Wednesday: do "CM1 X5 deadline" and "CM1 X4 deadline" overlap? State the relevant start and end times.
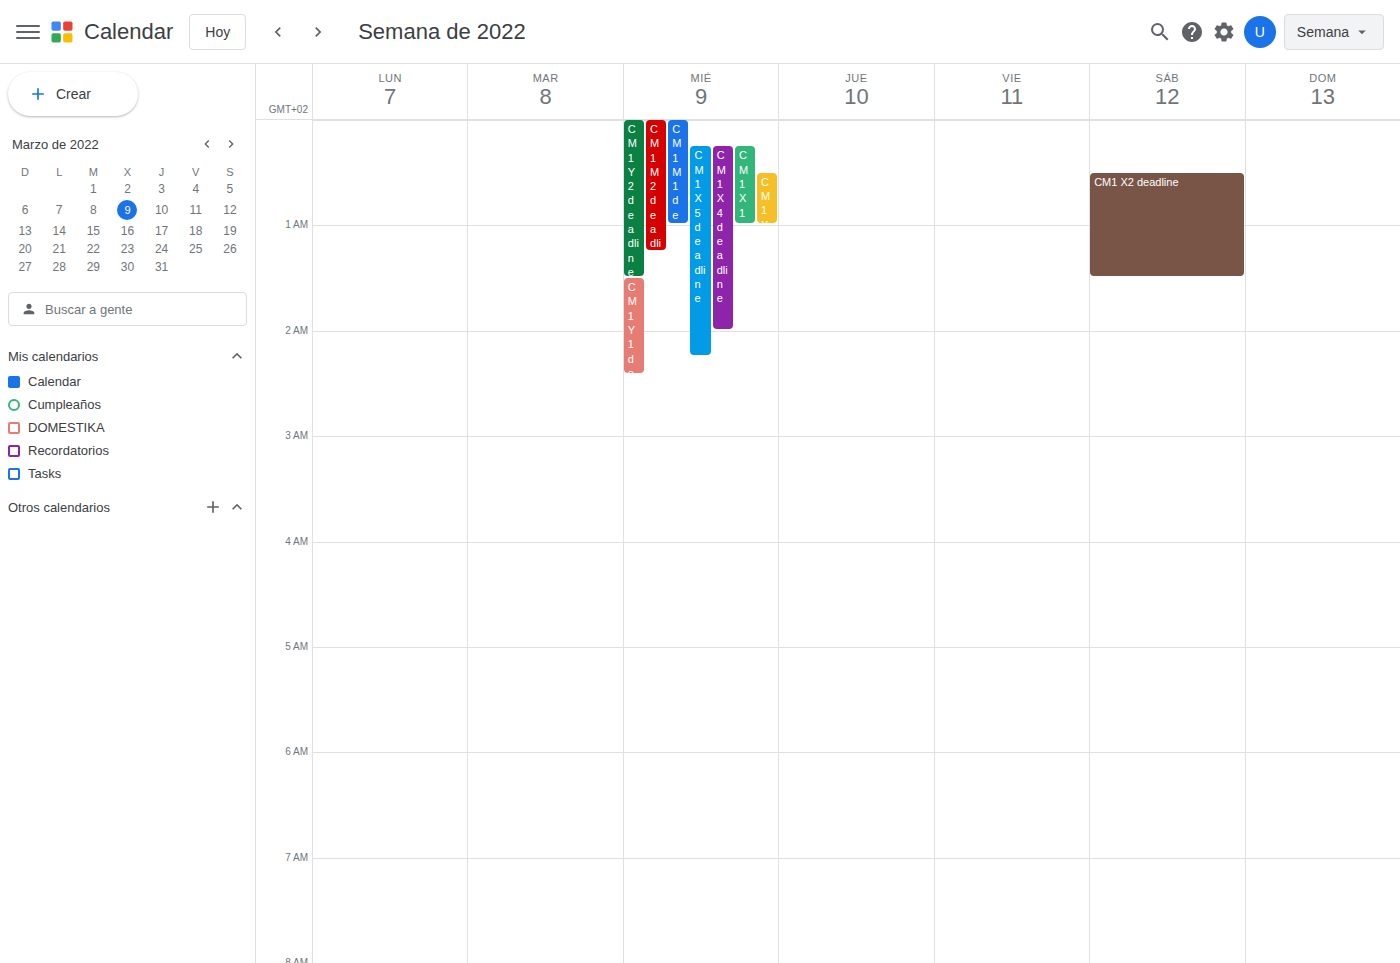
"CM1 X4 deadline" runs 12:15 AM to 2:00 AM, inside "CM1 X5 deadline" -- they overlap.